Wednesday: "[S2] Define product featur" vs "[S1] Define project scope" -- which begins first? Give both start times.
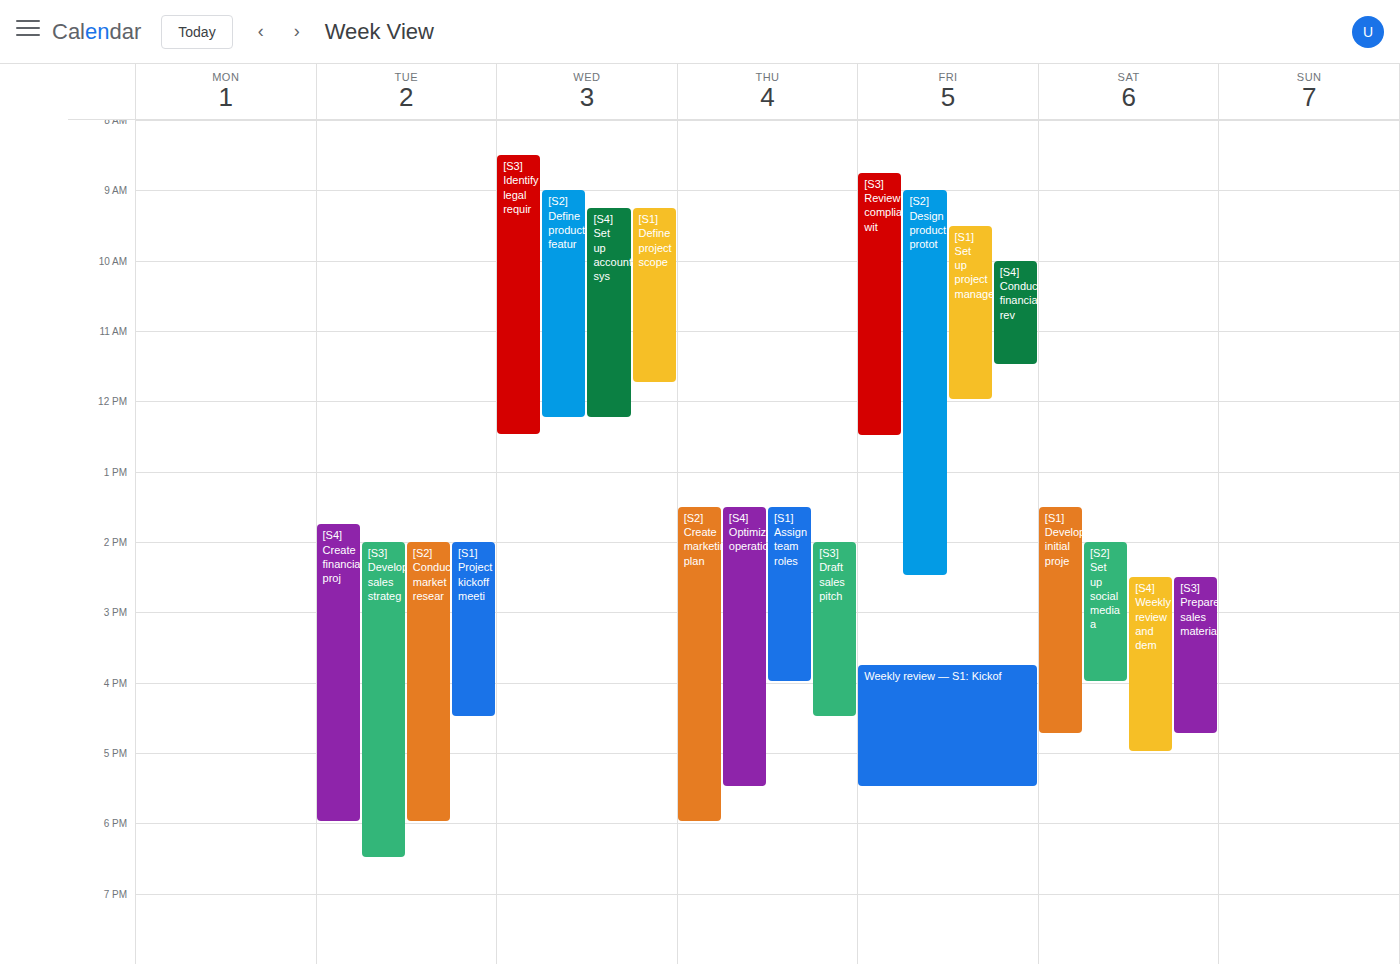
"[S2] Define product featur" 9:00 AM; "[S1] Define project scope" 9:15 AM.